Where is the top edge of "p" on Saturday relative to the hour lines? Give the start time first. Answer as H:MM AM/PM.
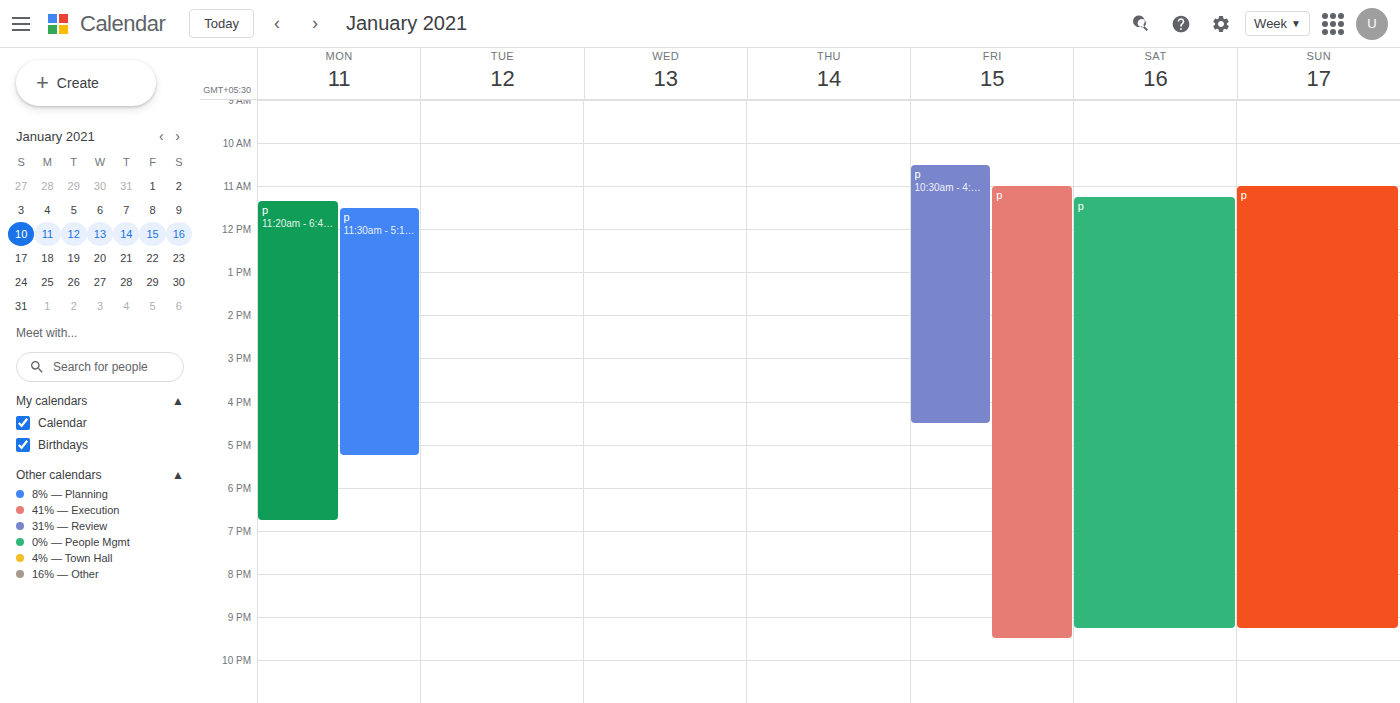
11:15 AM -- neither: a quarter of the way from the 11 AM line to the 12 PM line.